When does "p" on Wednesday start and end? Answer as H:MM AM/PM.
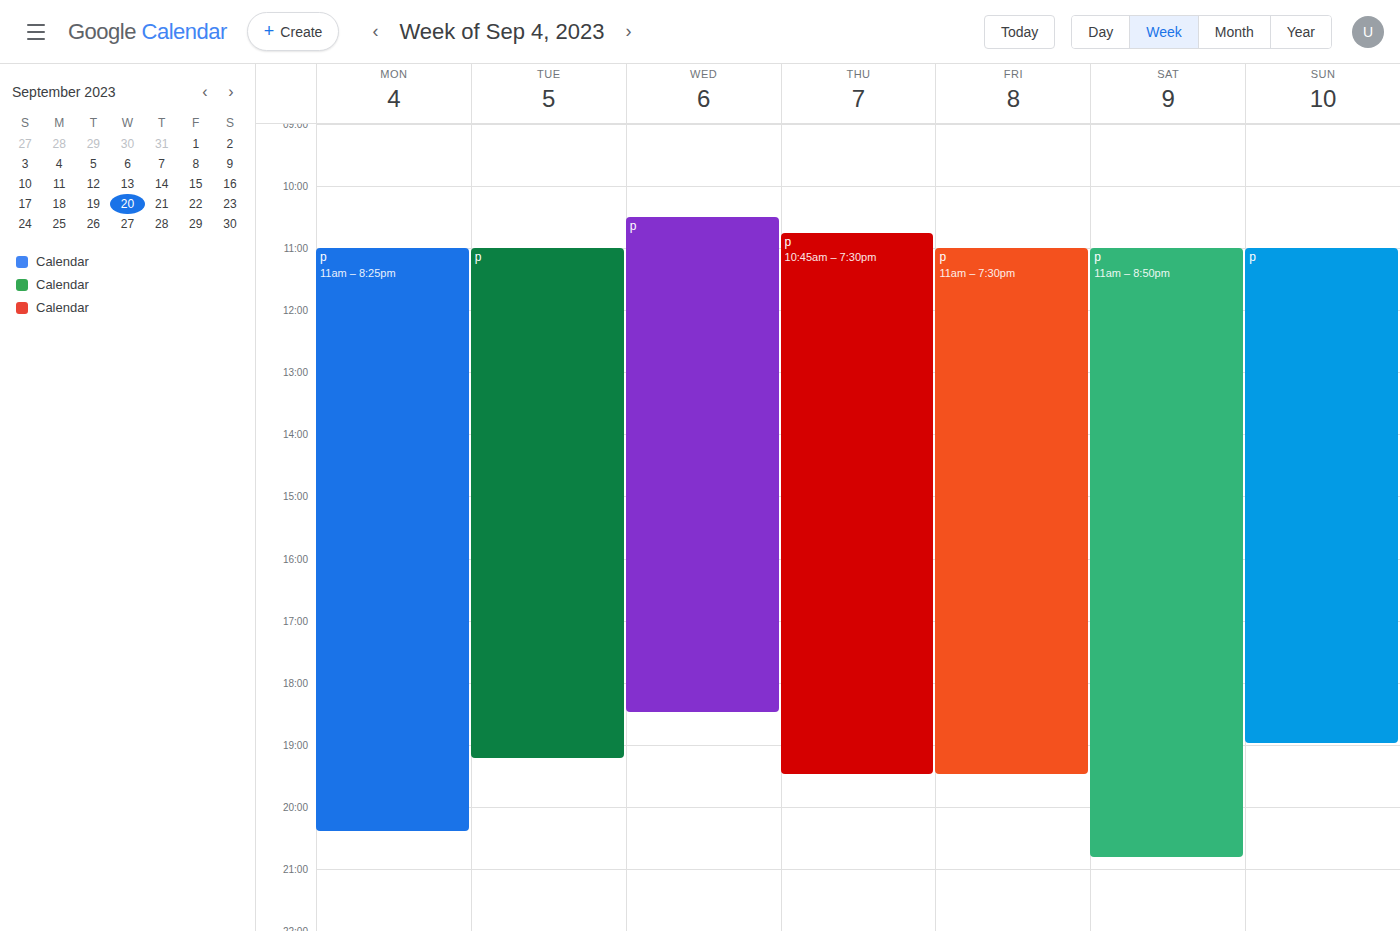
10:30 AM to 6:30 PM